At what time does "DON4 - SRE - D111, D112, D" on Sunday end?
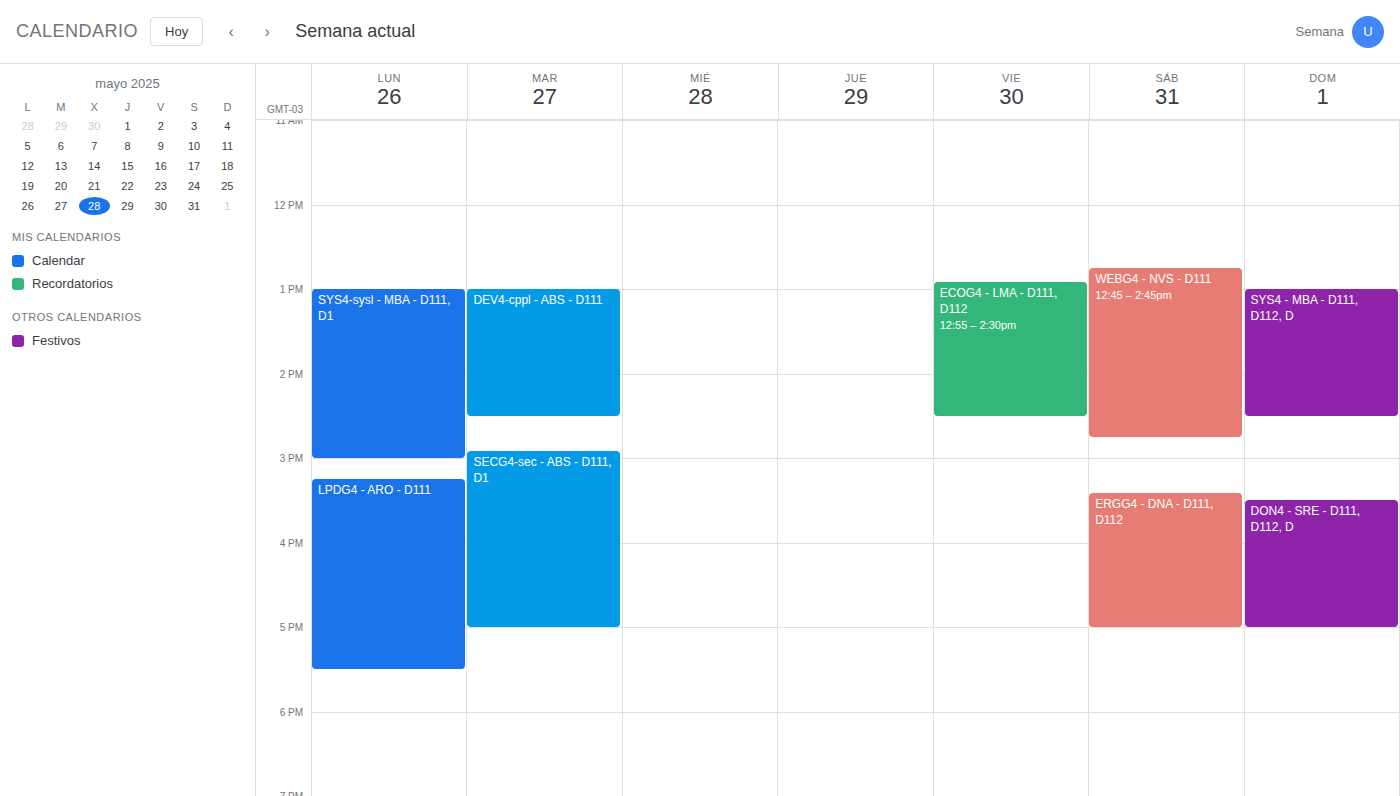
5:00 PM